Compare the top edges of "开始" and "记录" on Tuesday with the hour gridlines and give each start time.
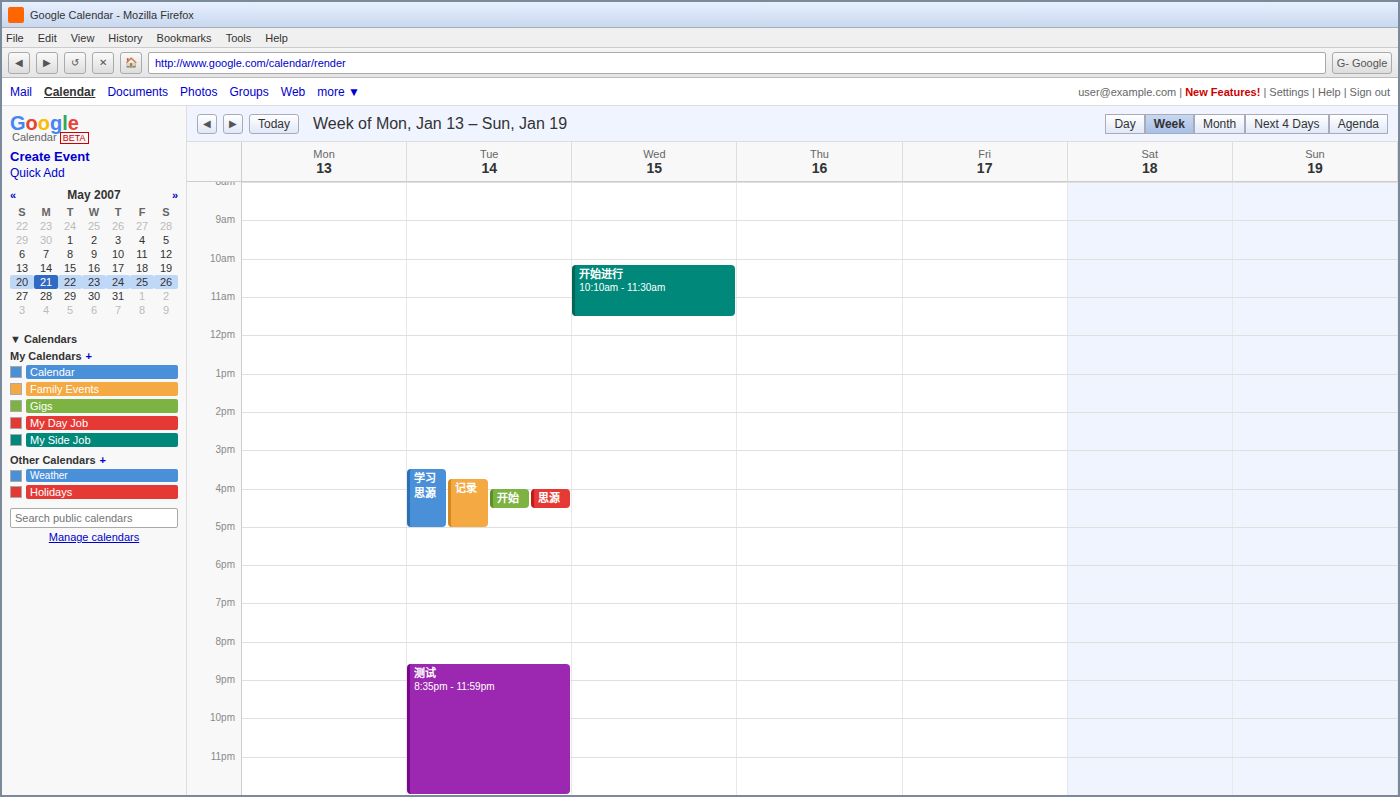
"开始": 16:00, exactly on the 16:00 line. "记录": 15:45, neither: three quarters of the way from the 15:00 line to the 16:00 line.